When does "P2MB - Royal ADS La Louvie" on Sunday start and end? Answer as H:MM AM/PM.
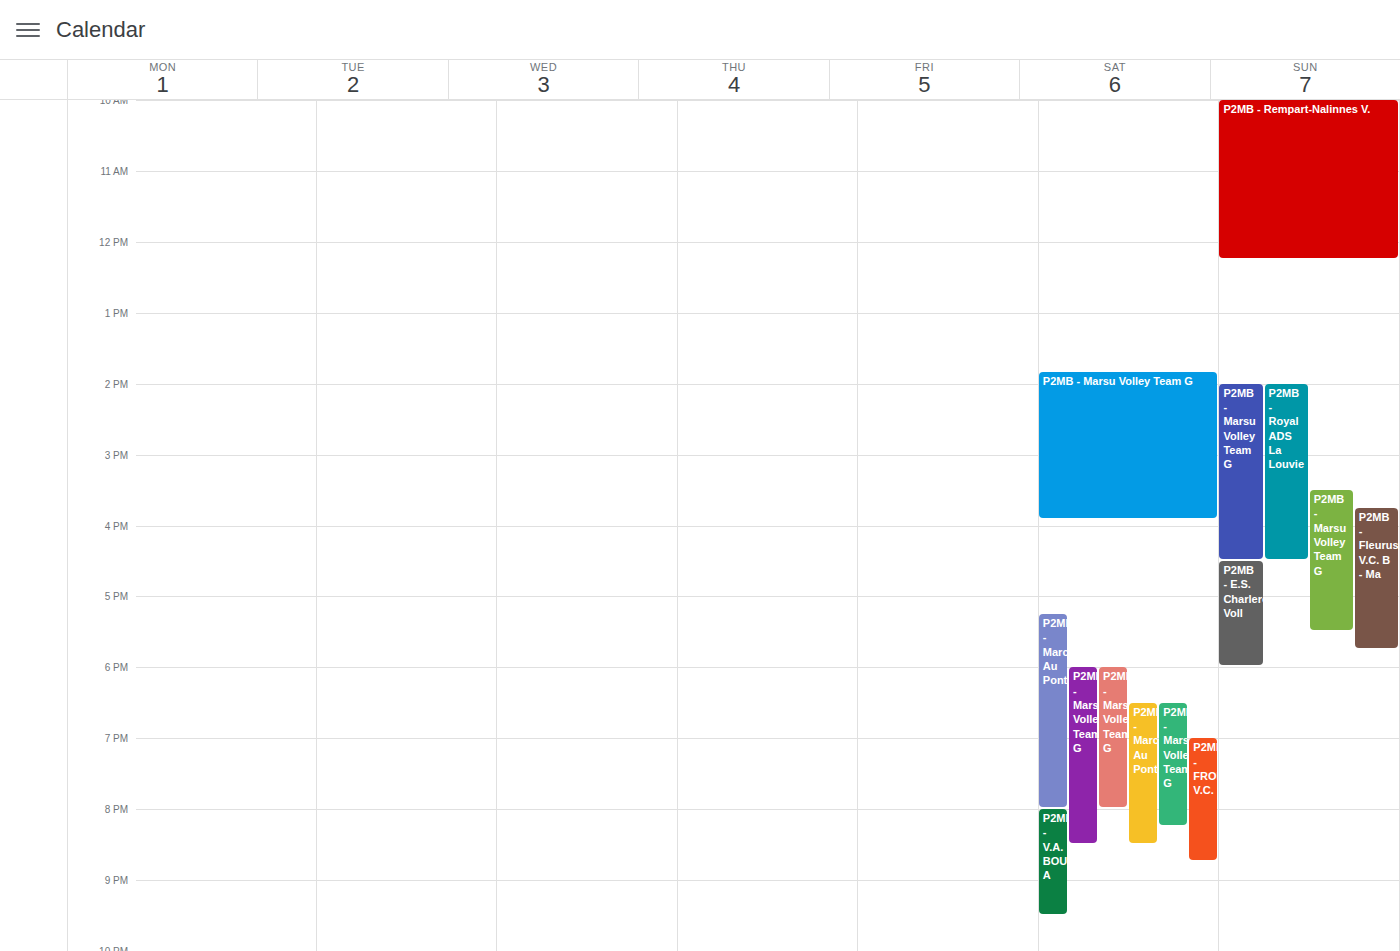
2:00 PM to 4:30 PM